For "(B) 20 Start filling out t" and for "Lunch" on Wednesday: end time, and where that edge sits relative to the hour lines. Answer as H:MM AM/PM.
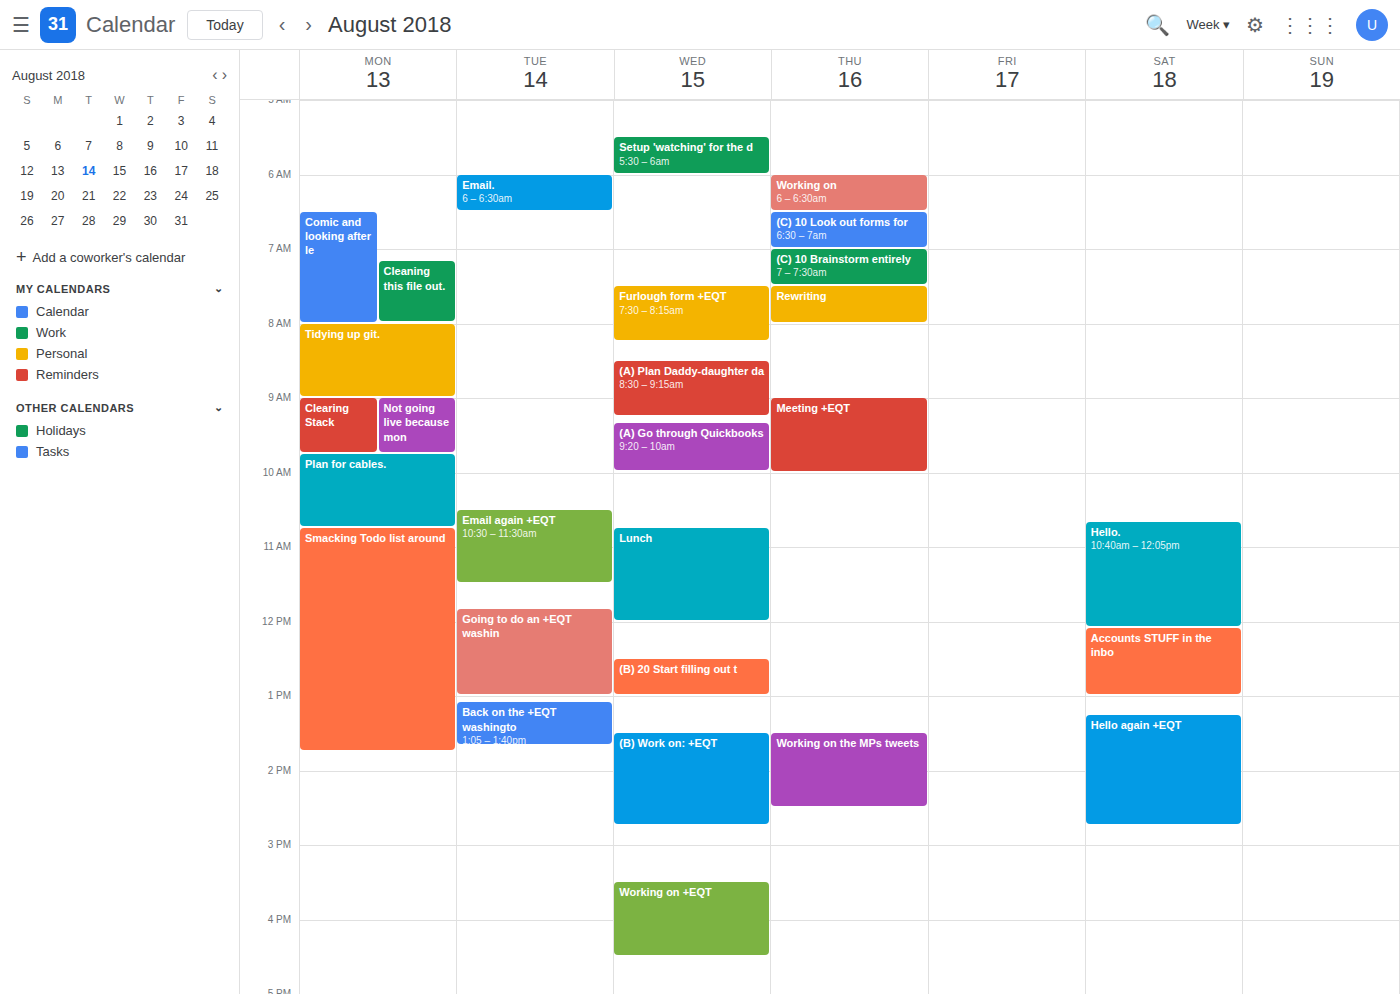
"(B) 20 Start filling out t": 1:00 PM, exactly on the 1 PM line. "Lunch": 12:00 PM, exactly on the 12 PM line.